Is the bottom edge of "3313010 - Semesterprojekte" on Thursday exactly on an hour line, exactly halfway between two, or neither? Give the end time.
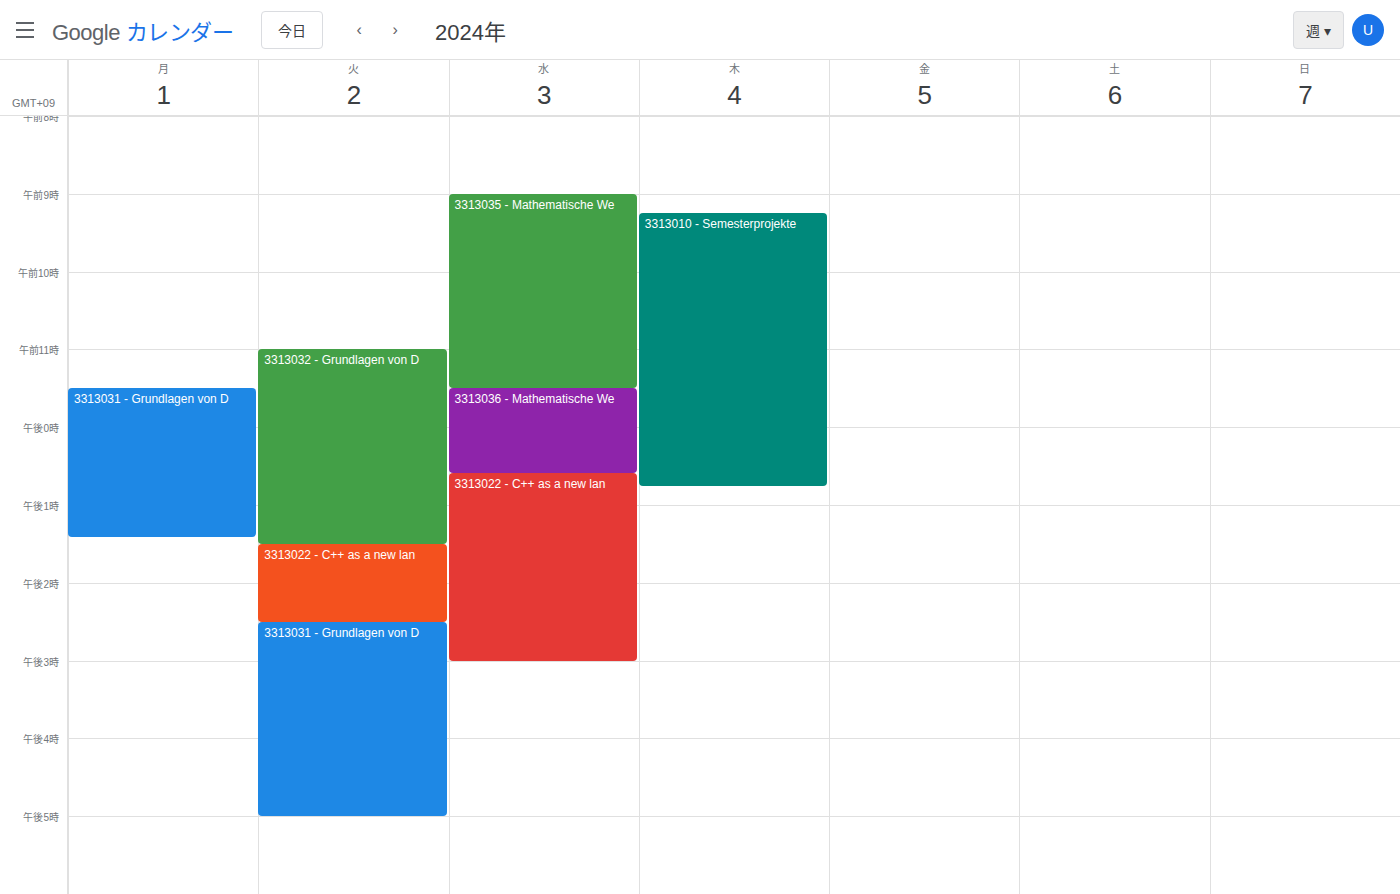
12:45 PM -- neither: three quarters of the way from the 12 PM line to the 1 PM line.